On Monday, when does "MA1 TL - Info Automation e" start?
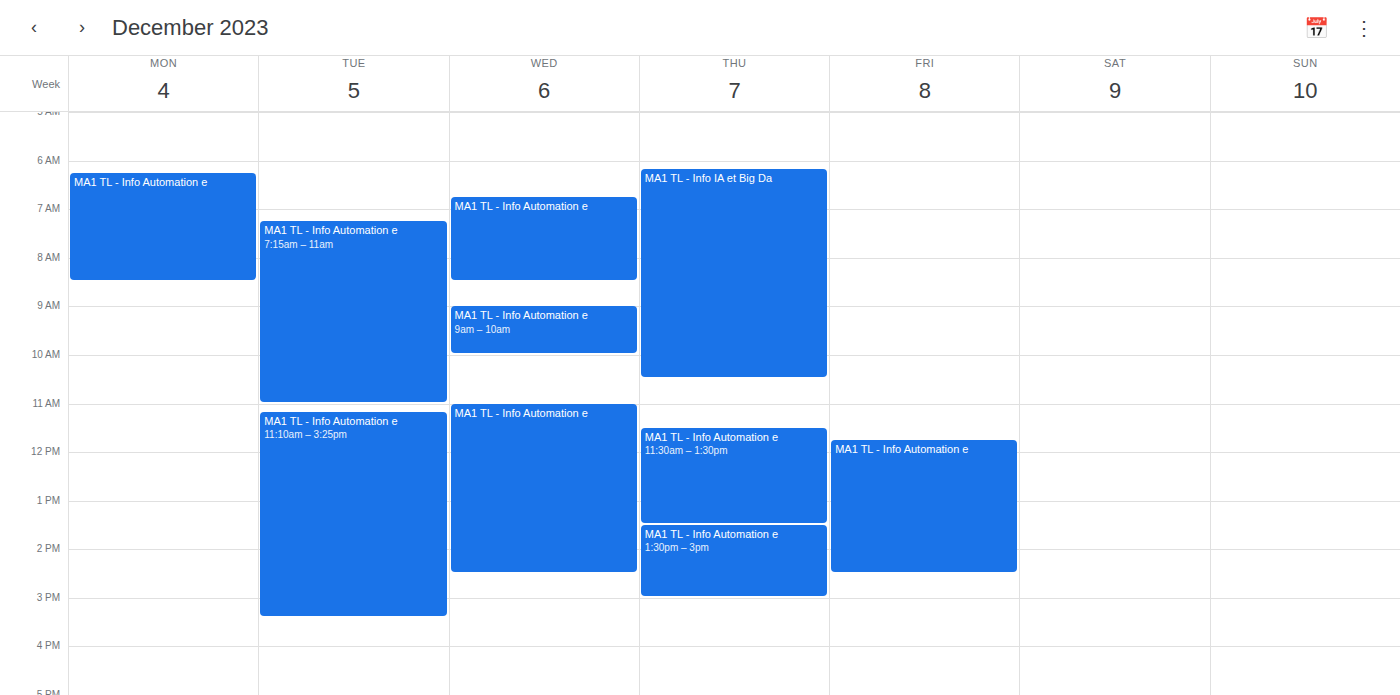
6:15 AM